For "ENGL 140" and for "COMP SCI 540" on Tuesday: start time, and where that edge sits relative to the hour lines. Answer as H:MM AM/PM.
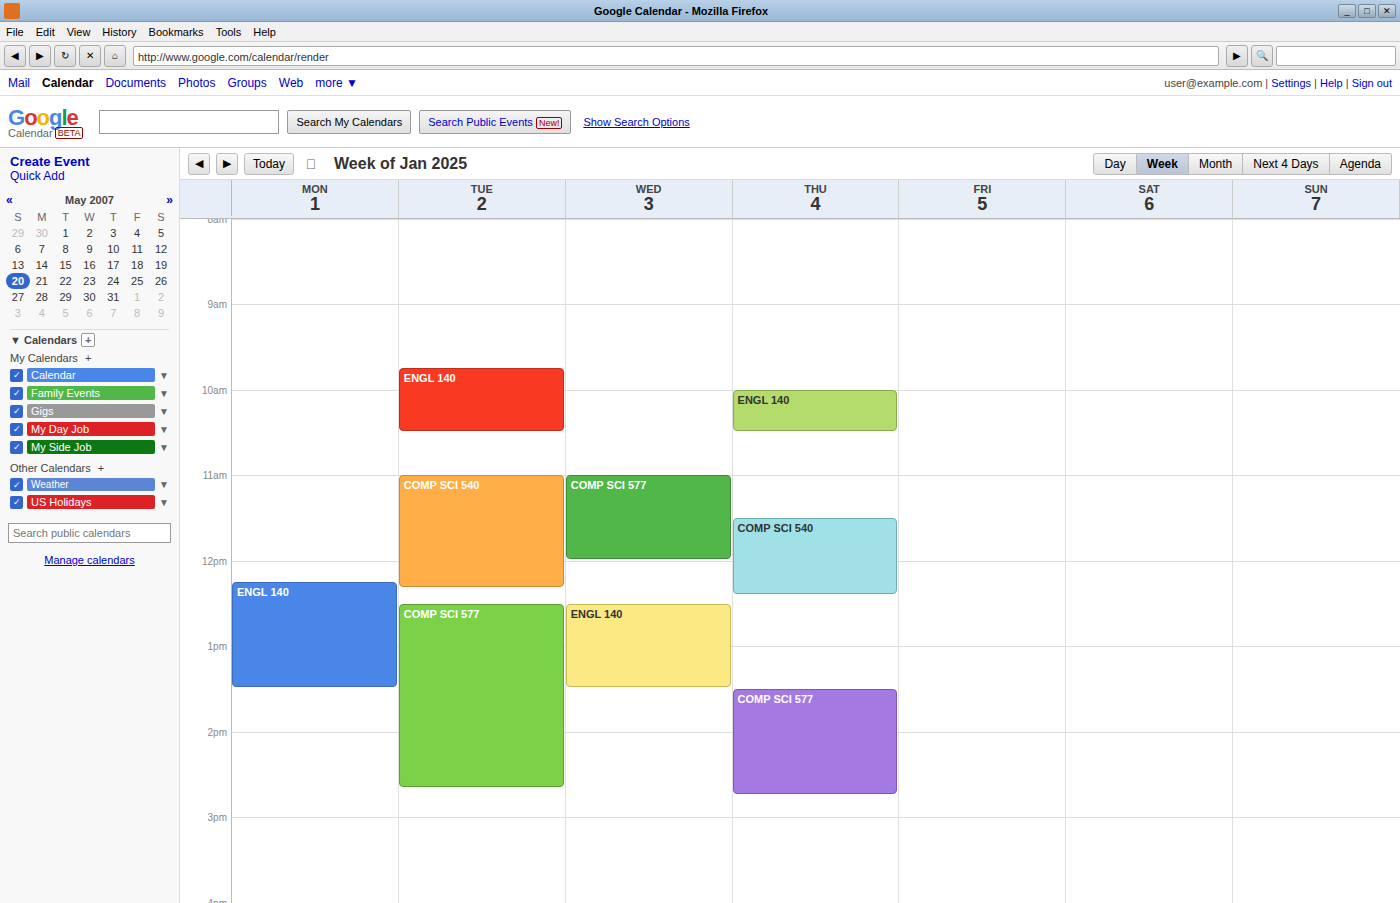
"ENGL 140": 9:45 AM, neither: three quarters of the way from the 9 AM line to the 10 AM line. "COMP SCI 540": 11:00 AM, exactly on the 11 AM line.